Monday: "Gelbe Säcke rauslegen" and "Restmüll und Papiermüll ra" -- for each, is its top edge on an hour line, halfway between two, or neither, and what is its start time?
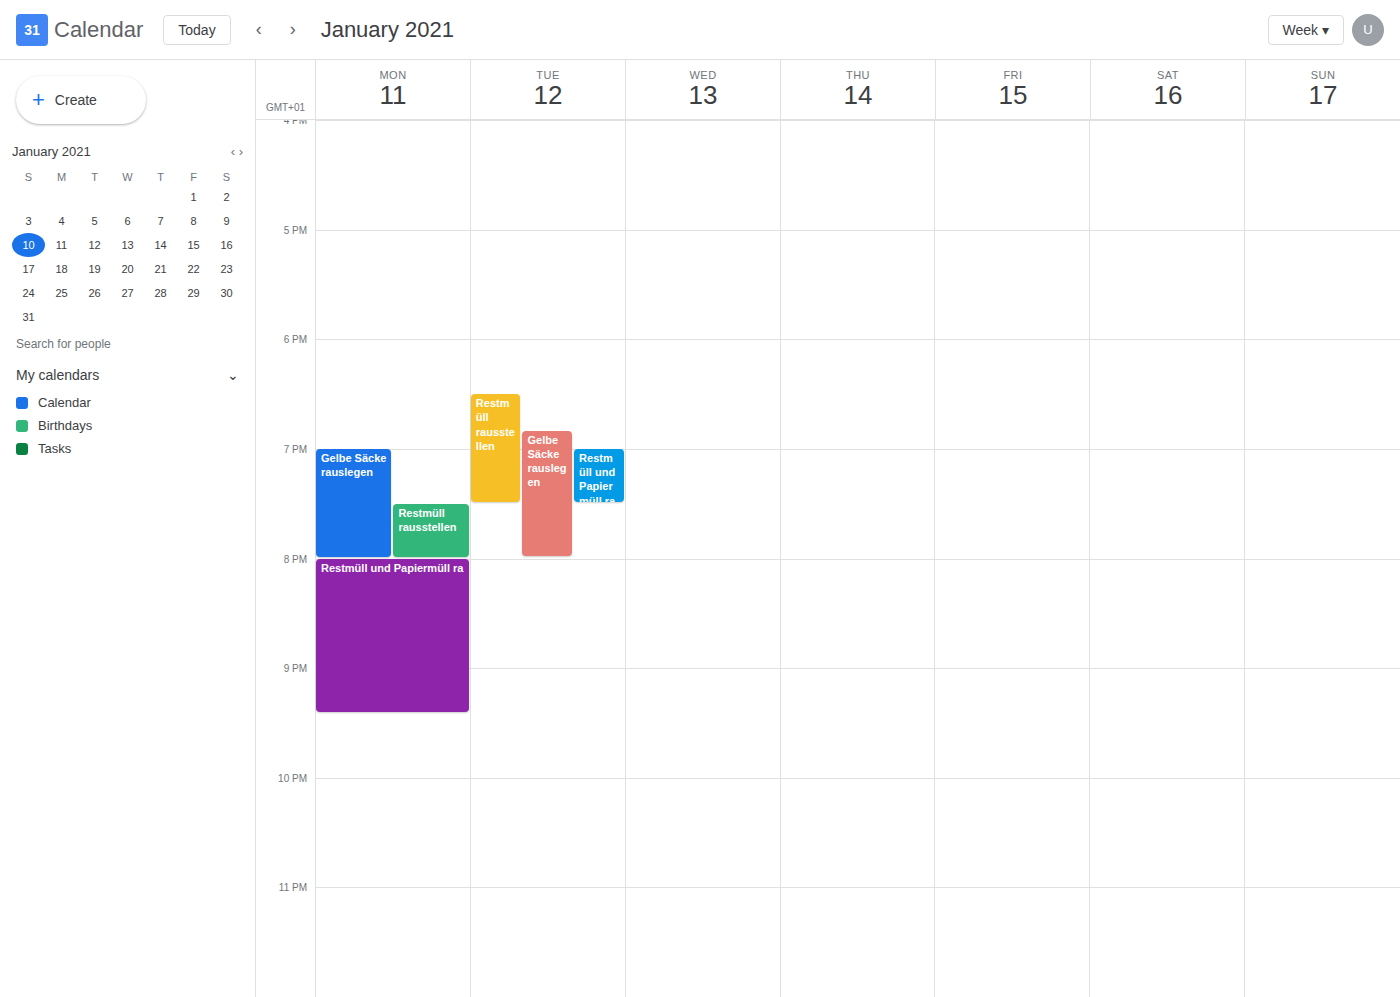
"Gelbe Säcke rauslegen": 7:00 PM, exactly on the 7 PM line. "Restmüll und Papiermüll ra": 8:00 PM, exactly on the 8 PM line.